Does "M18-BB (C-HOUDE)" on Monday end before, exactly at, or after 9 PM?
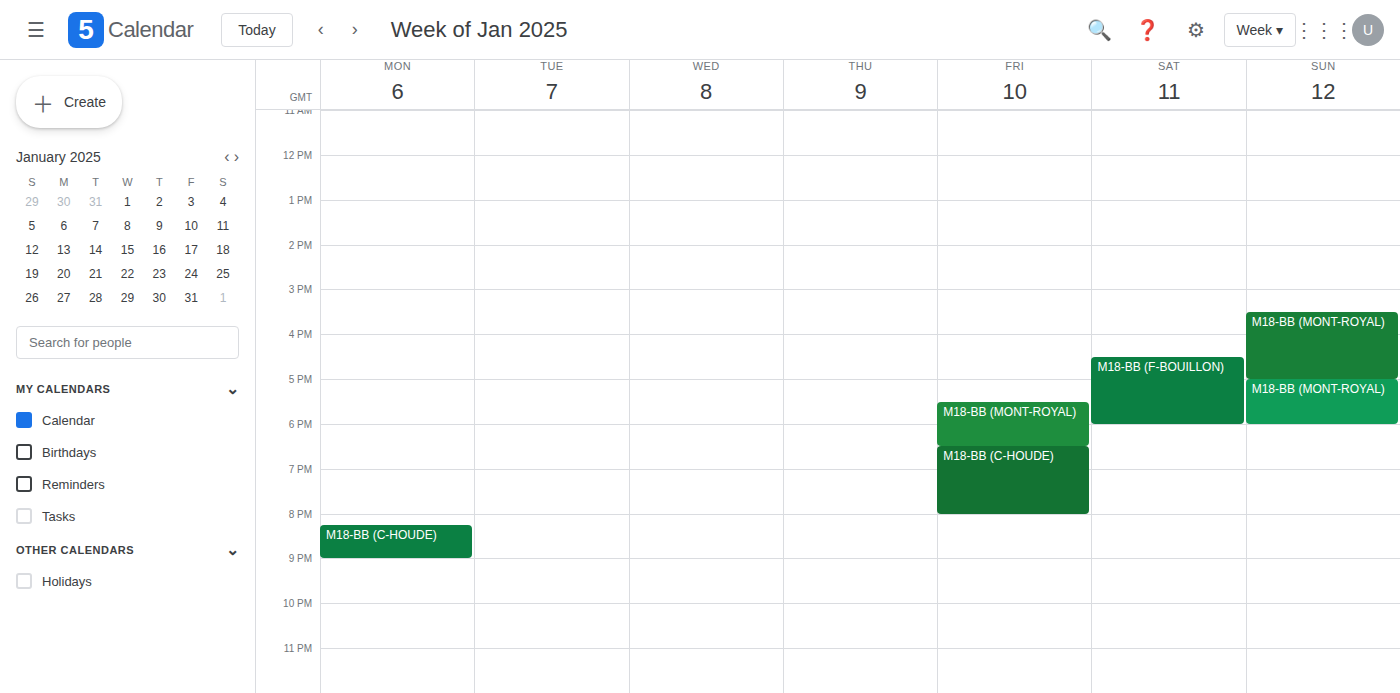
9:00 PM -- exactly at 9 PM, on the 9 PM line.